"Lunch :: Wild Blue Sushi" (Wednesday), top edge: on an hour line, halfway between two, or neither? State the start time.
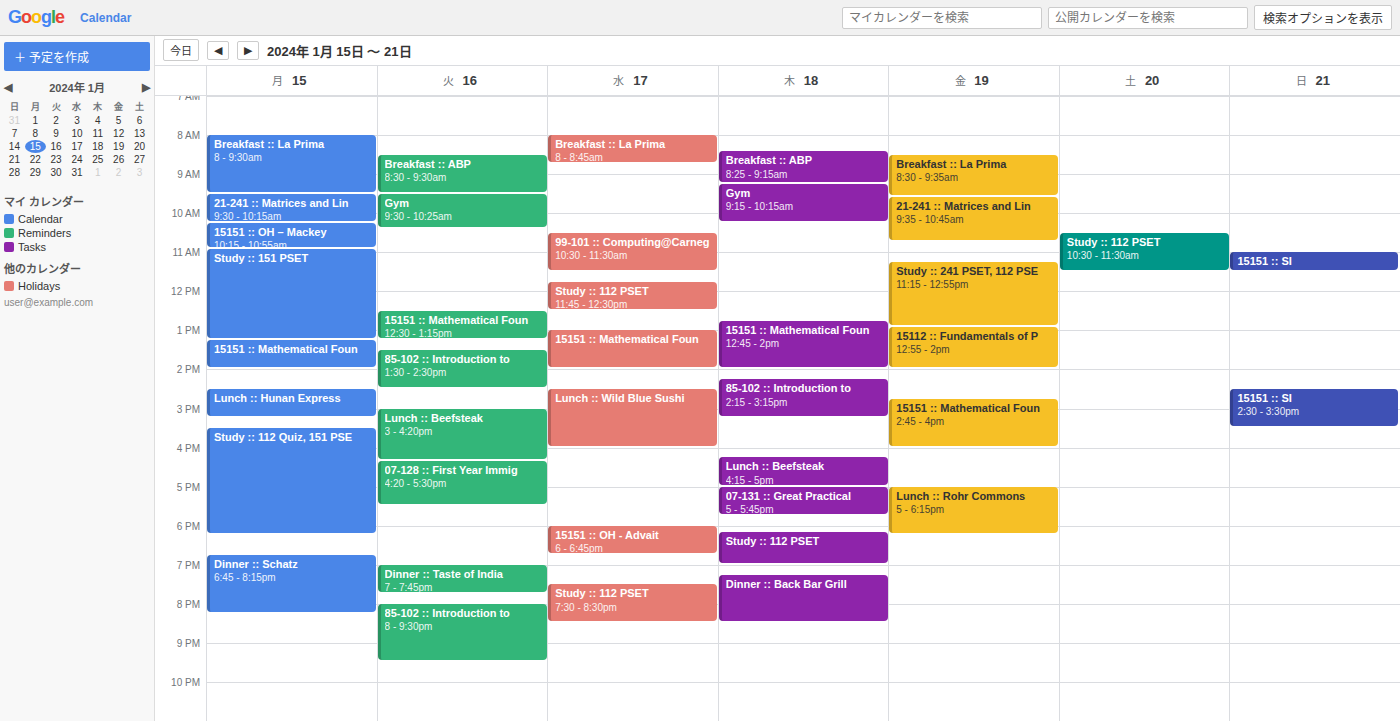
2:30 PM -- halfway between the 2 PM and 3 PM lines.